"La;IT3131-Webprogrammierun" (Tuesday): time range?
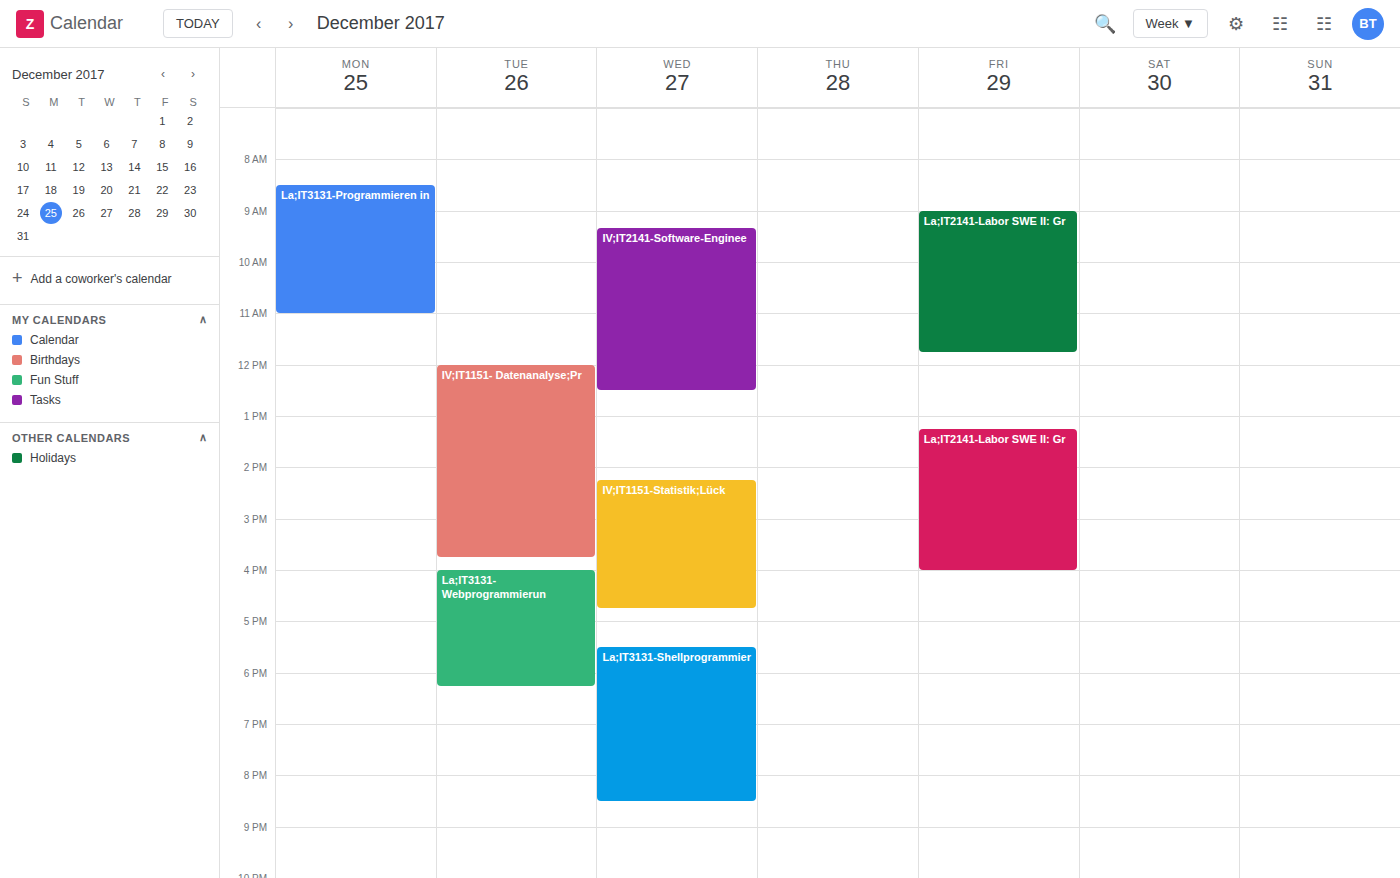
4:00 PM to 6:15 PM